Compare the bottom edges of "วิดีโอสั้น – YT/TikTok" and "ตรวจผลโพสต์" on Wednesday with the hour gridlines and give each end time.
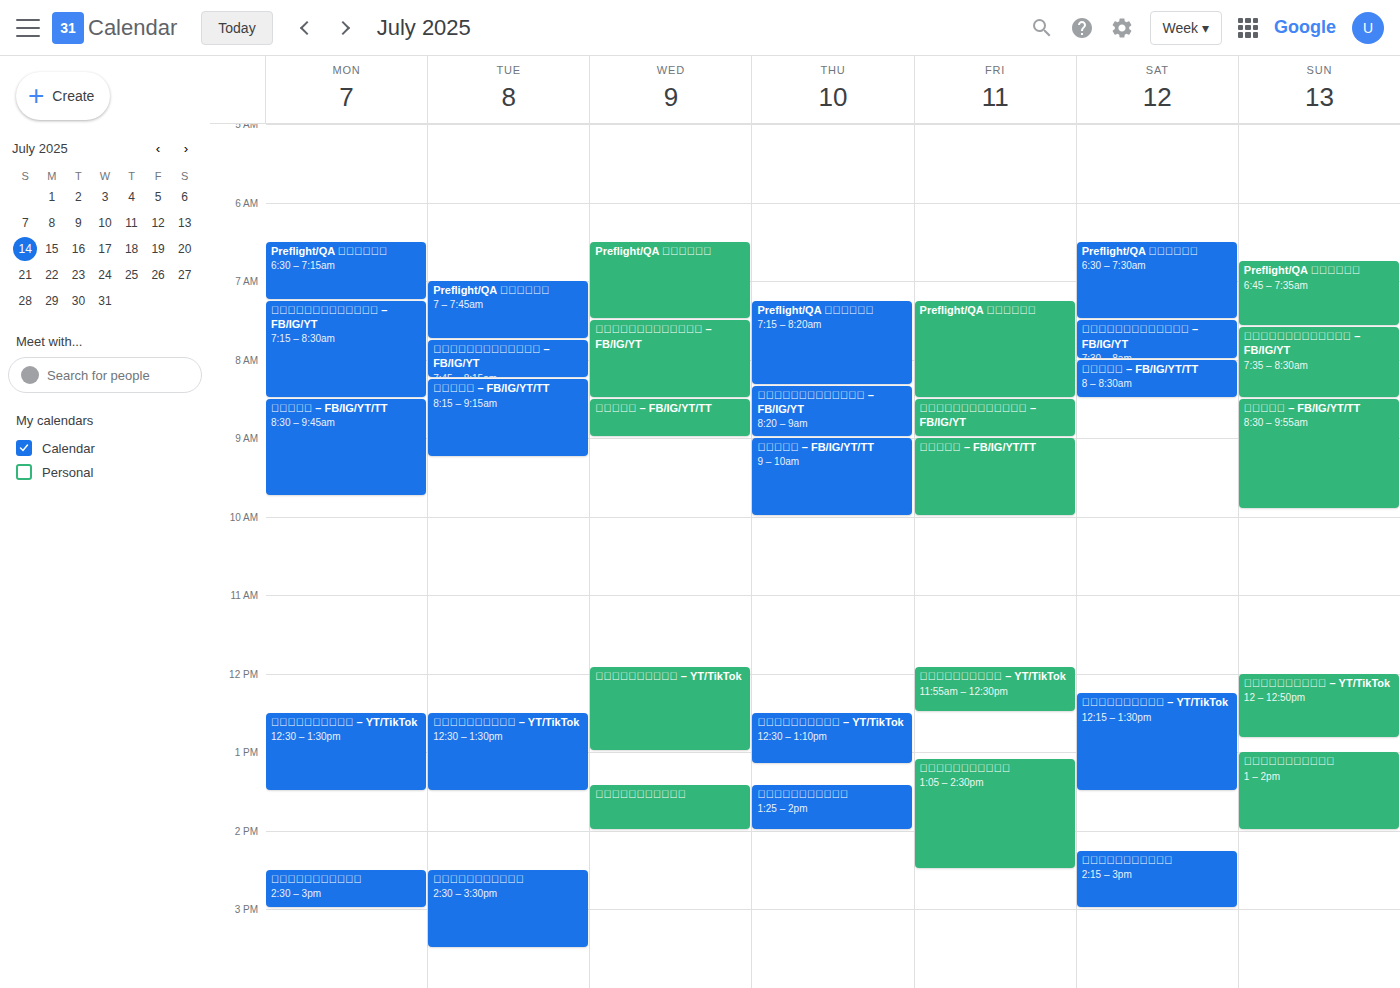
"วิดีโอสั้น – YT/TikTok": 1:00 PM, exactly on the 1 PM line. "ตรวจผลโพสต์": 2:00 PM, exactly on the 2 PM line.